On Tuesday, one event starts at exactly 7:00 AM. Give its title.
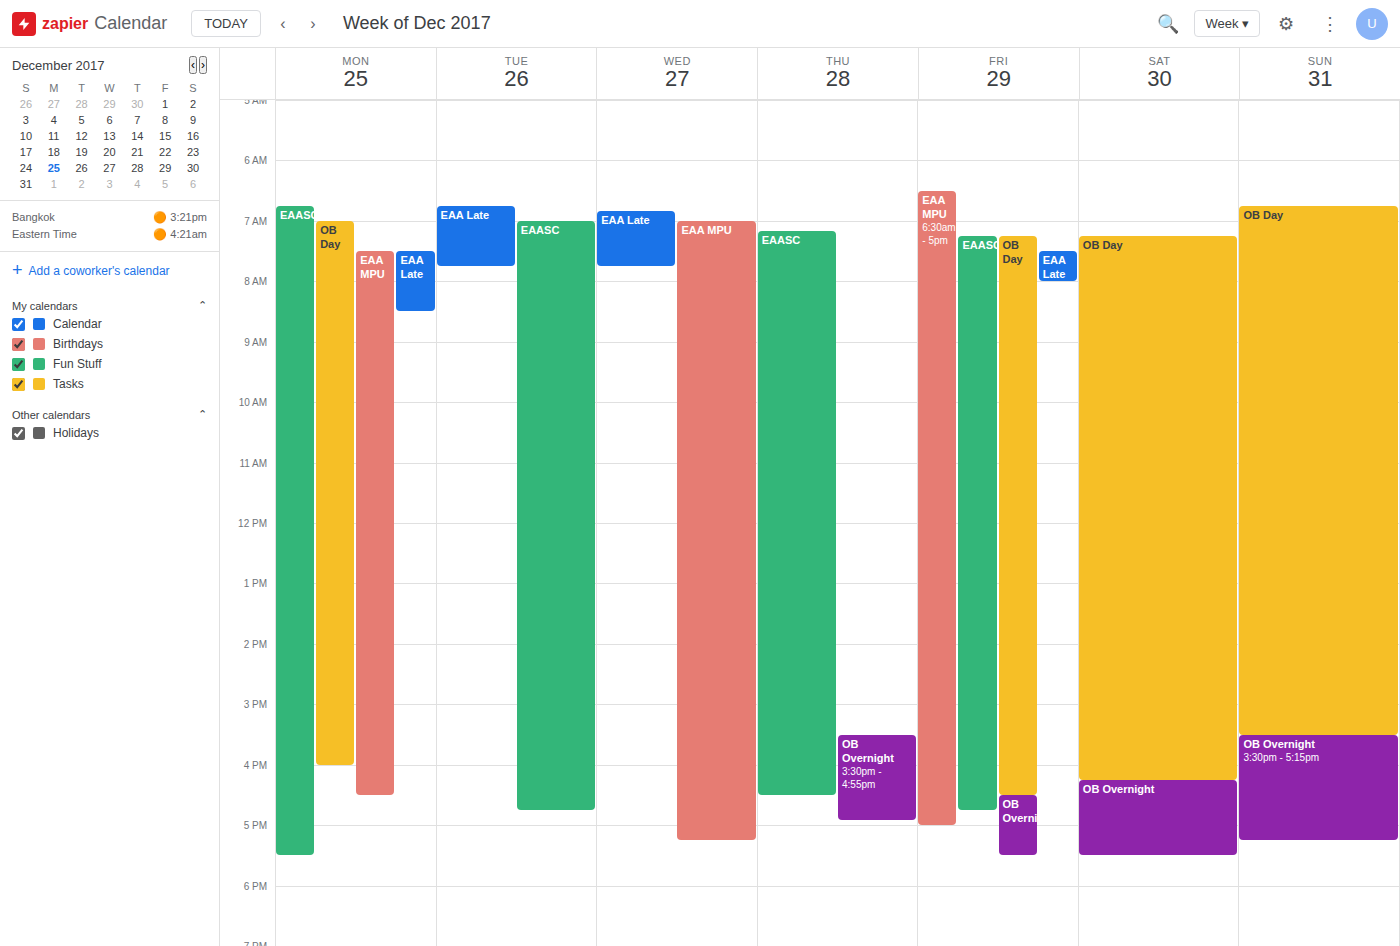
"EAASC"